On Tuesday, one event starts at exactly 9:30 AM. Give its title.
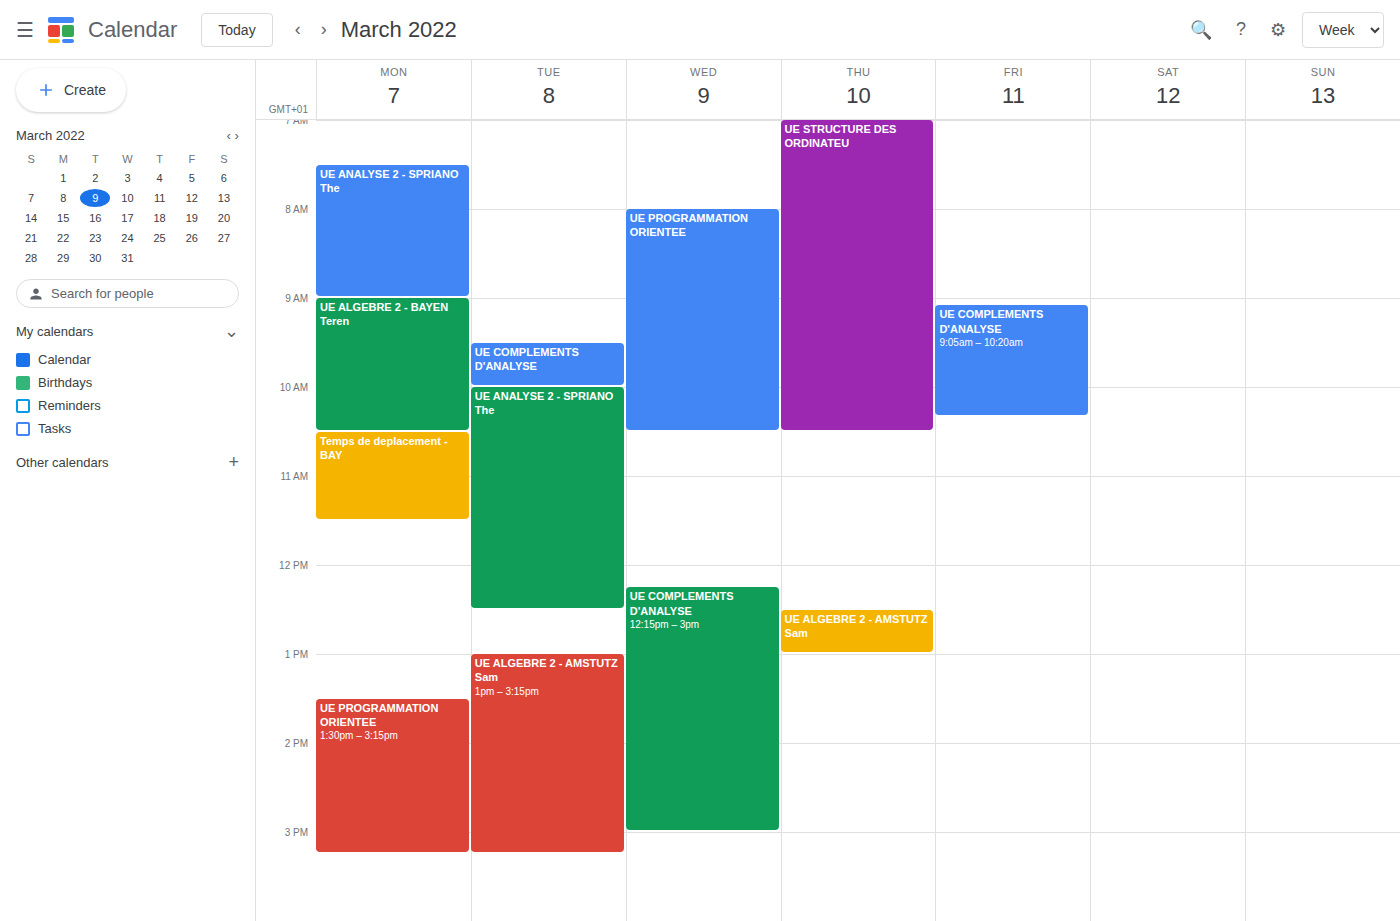
"UE COMPLEMENTS D'ANALYSE"